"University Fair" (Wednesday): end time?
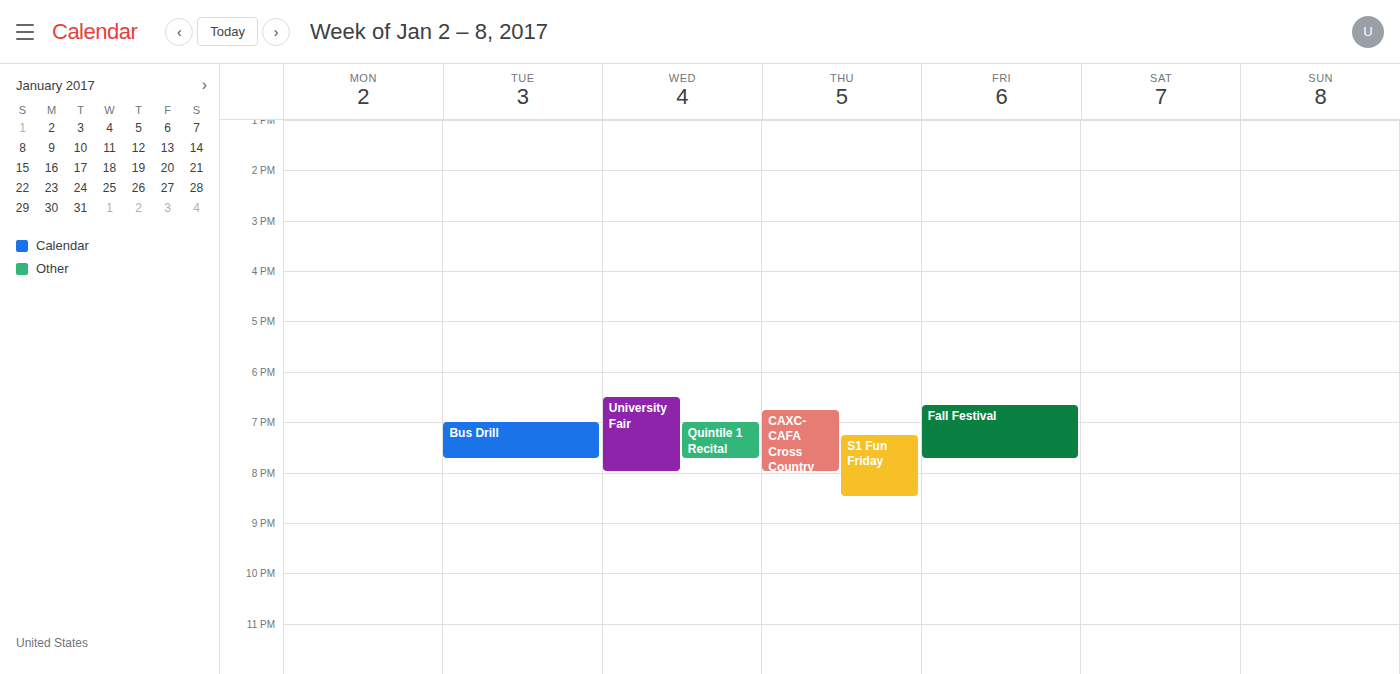
8:00 PM